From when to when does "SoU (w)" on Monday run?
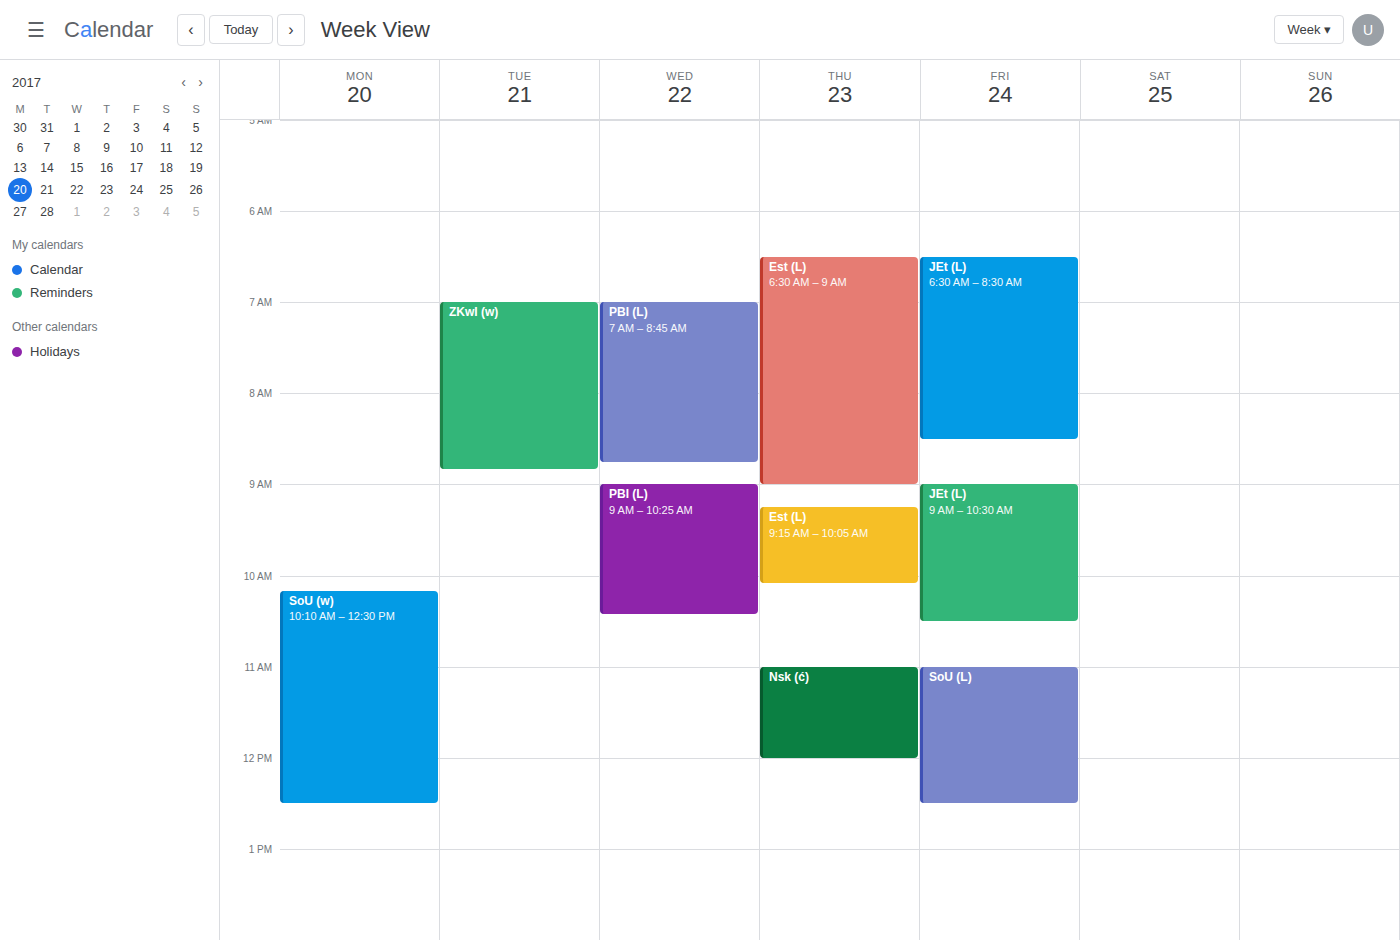
10:10 AM to 12:30 PM